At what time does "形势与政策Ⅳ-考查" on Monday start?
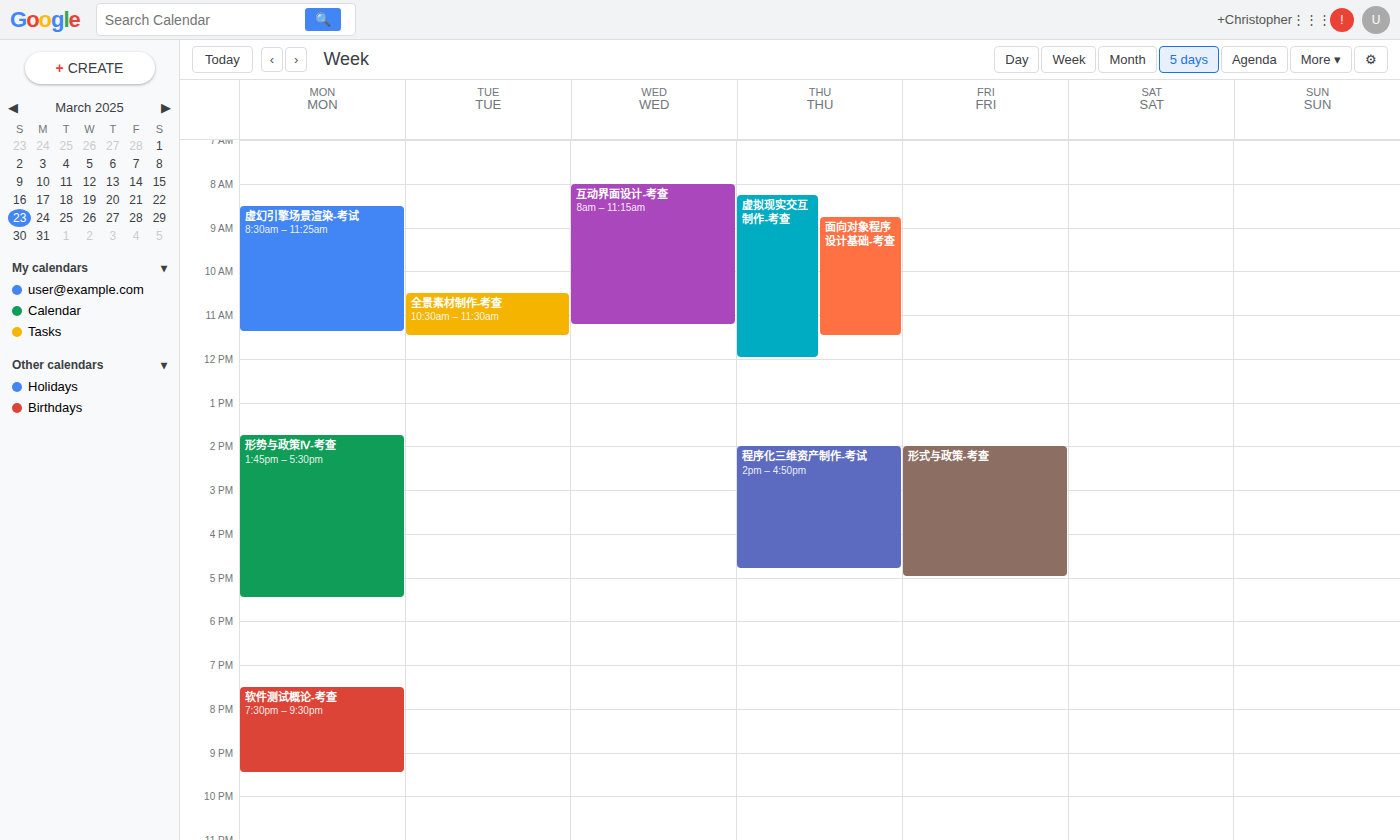
1:45 PM